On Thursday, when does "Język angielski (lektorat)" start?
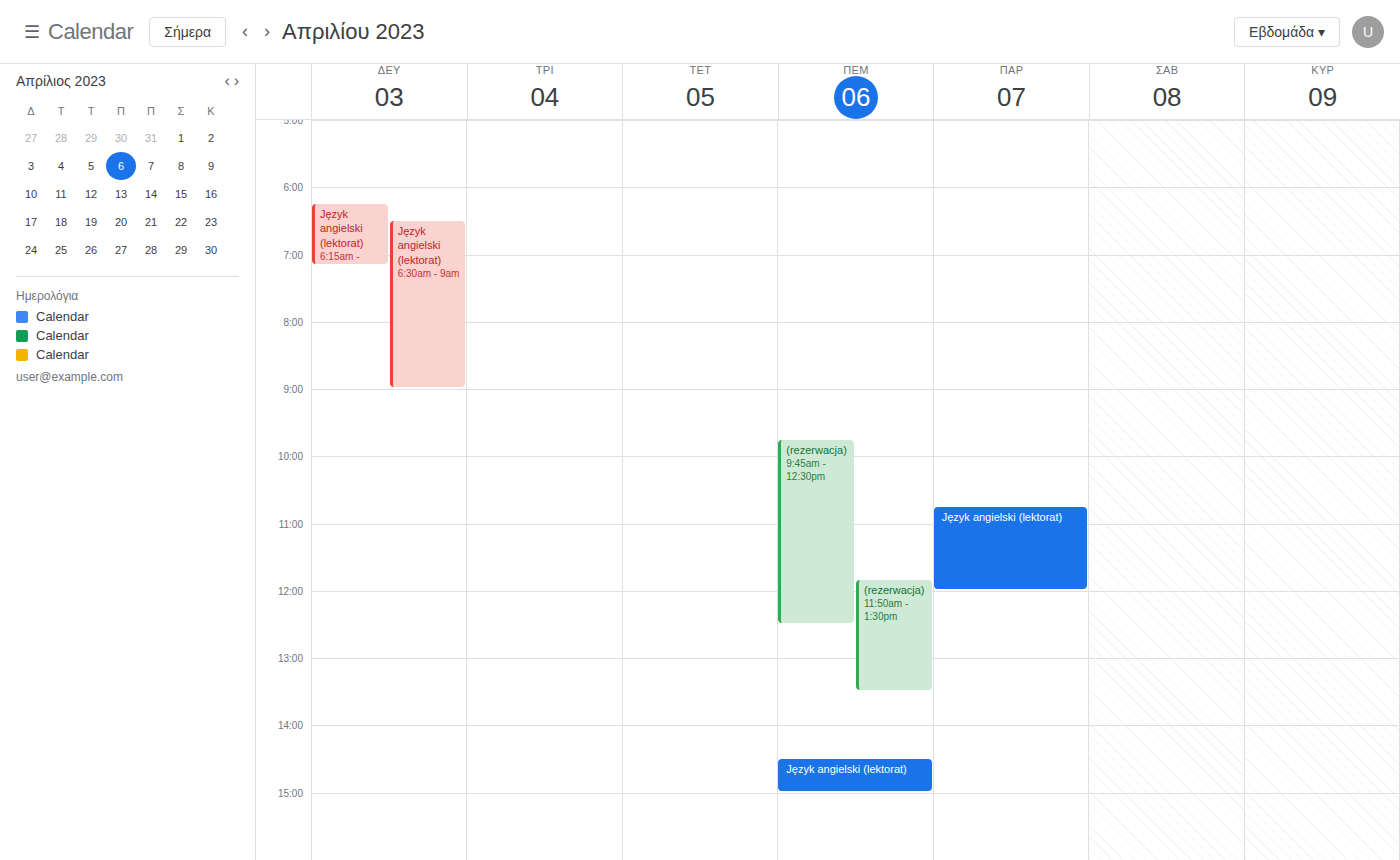
2:30 PM